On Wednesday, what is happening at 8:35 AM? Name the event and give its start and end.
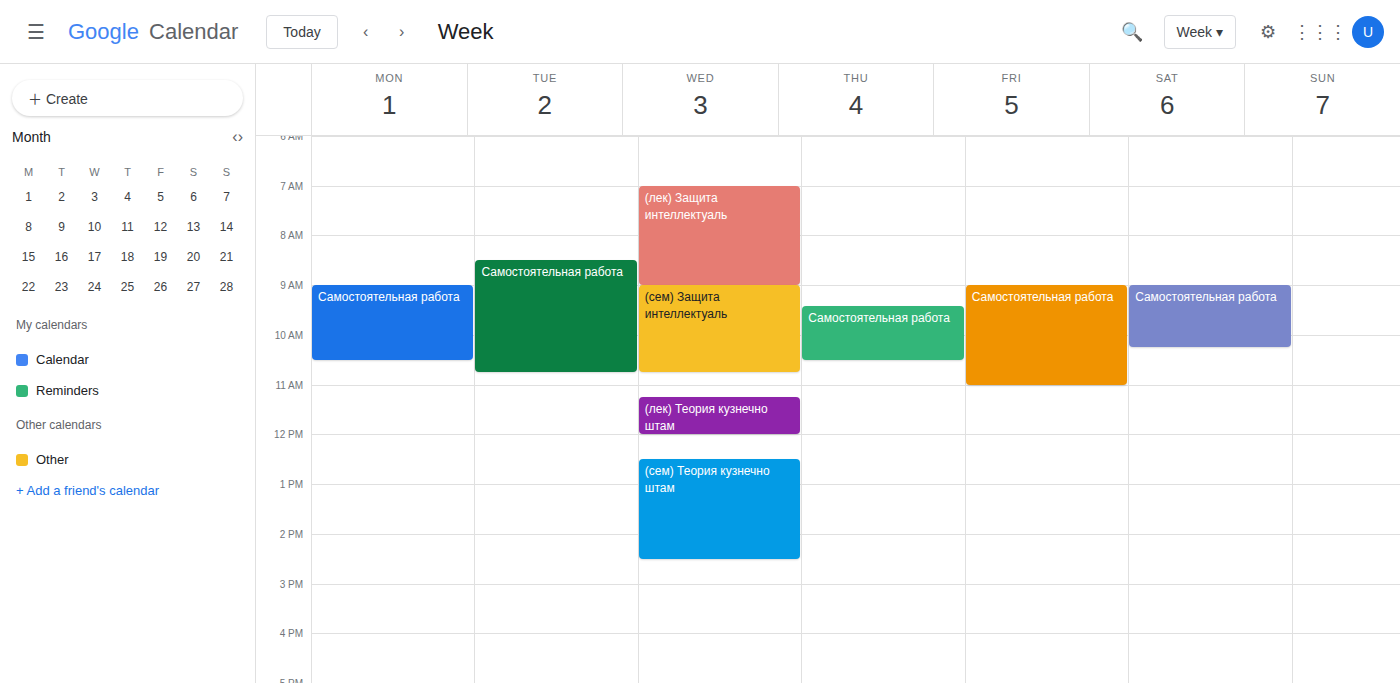
"(лек) Защита интеллектуаль", 7:00 AM to 9:00 AM